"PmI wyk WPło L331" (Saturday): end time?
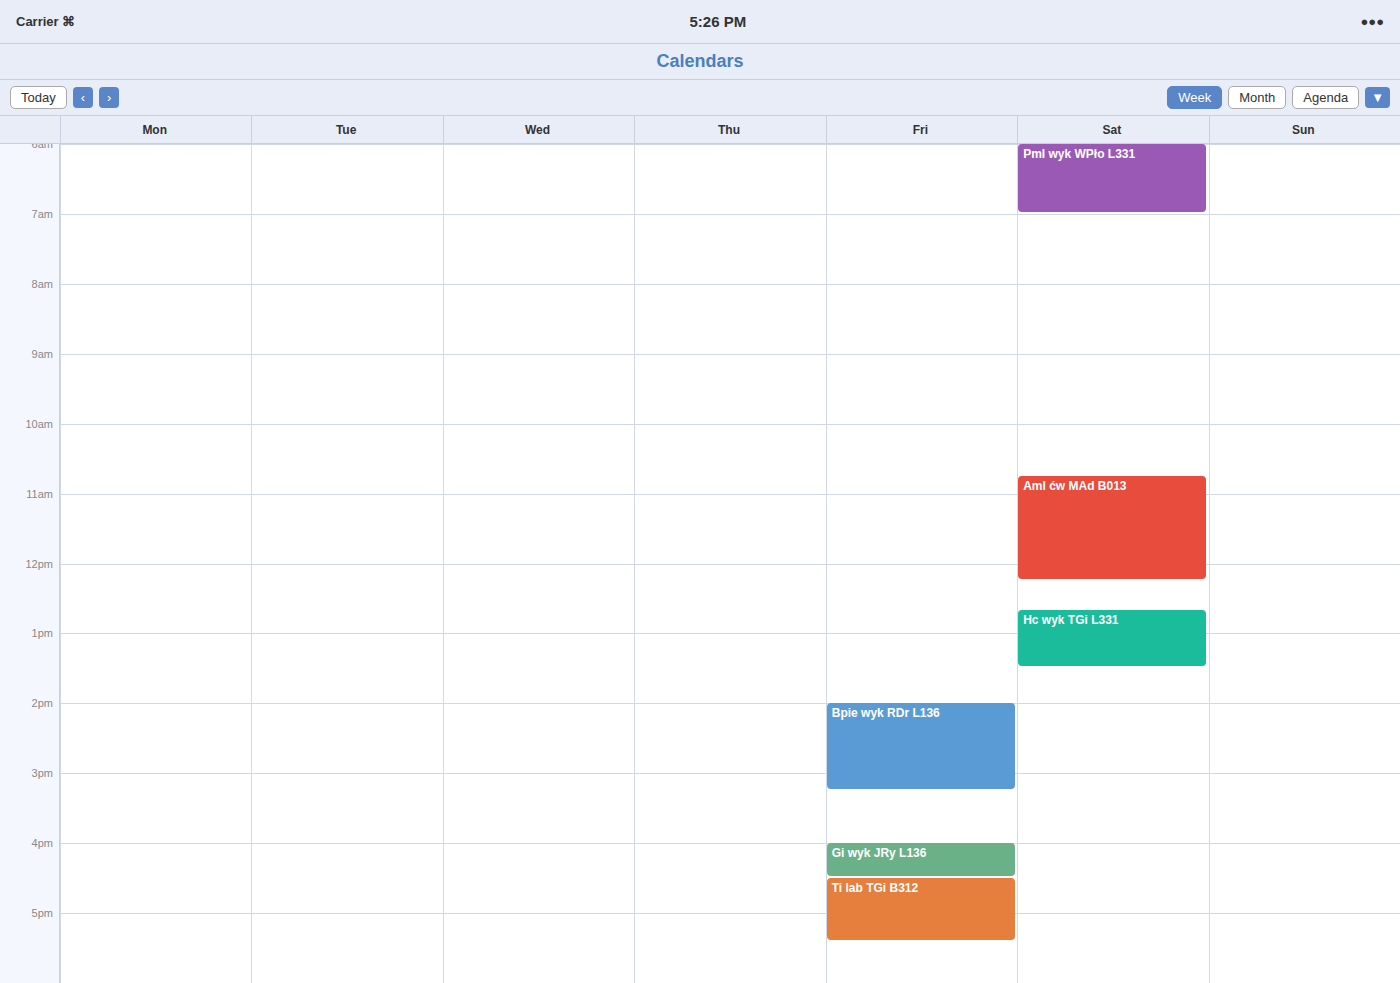
7:00 AM